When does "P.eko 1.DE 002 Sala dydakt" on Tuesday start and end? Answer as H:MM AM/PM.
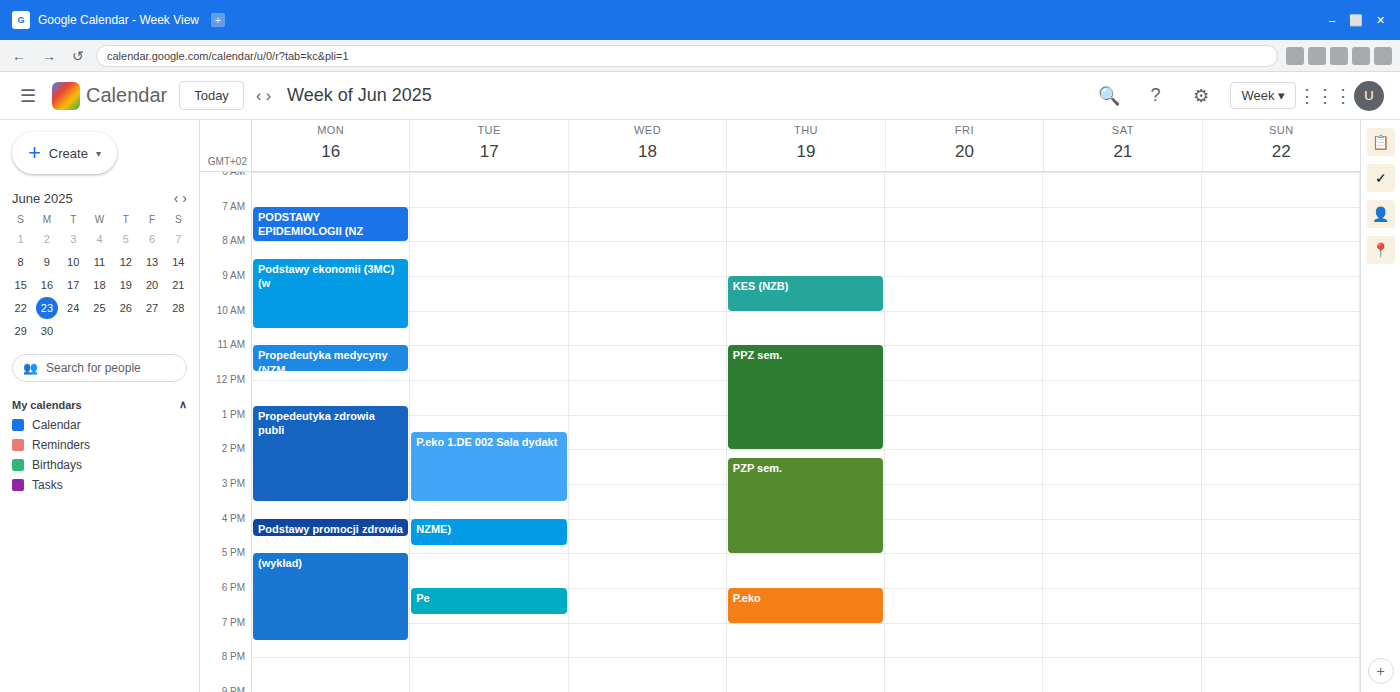
1:30 PM to 3:30 PM